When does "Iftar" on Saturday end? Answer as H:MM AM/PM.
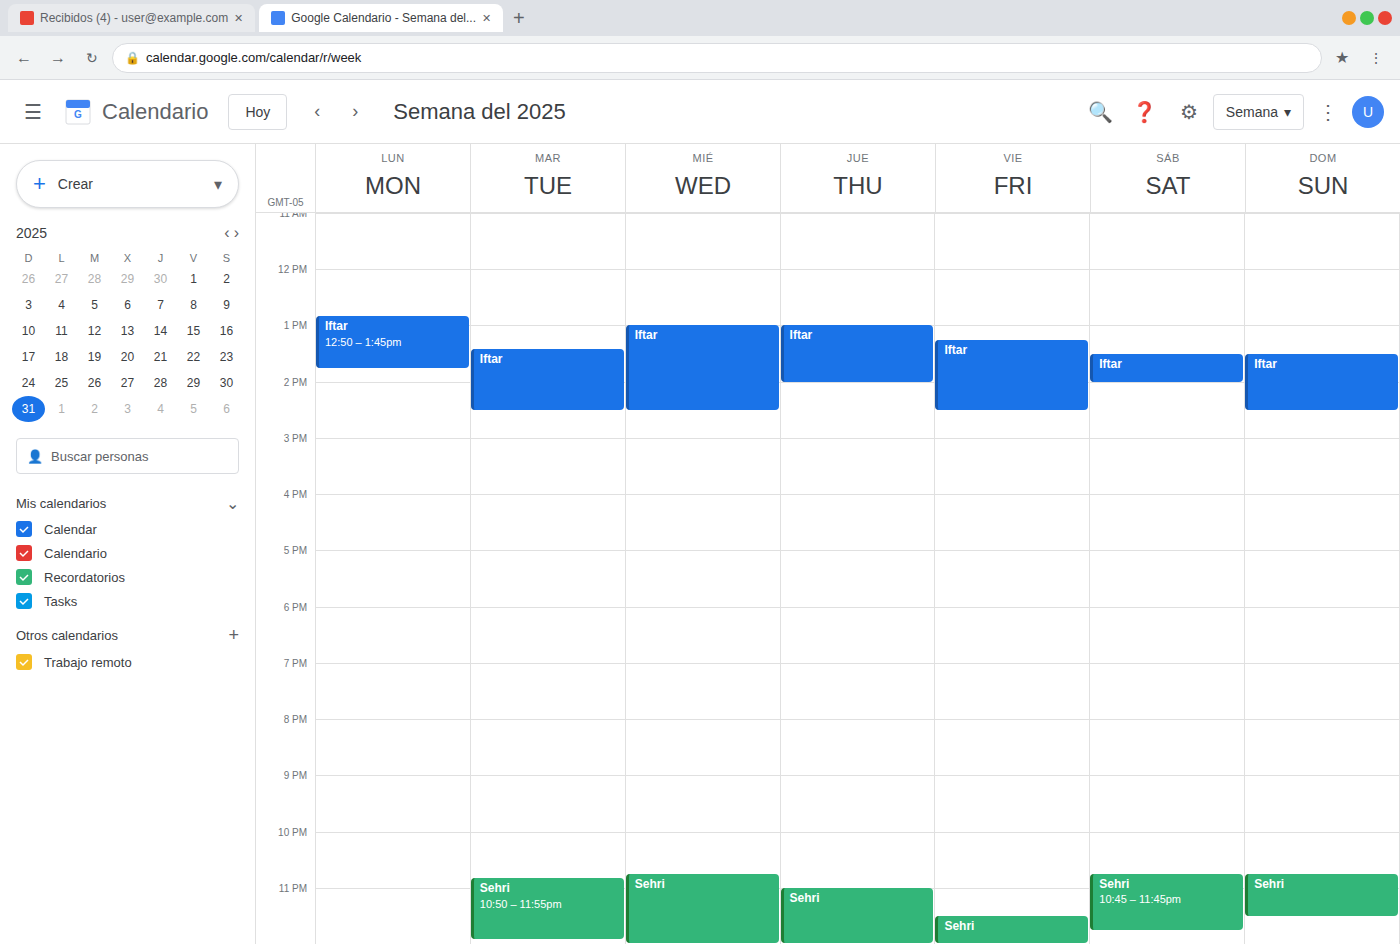
2:00 PM